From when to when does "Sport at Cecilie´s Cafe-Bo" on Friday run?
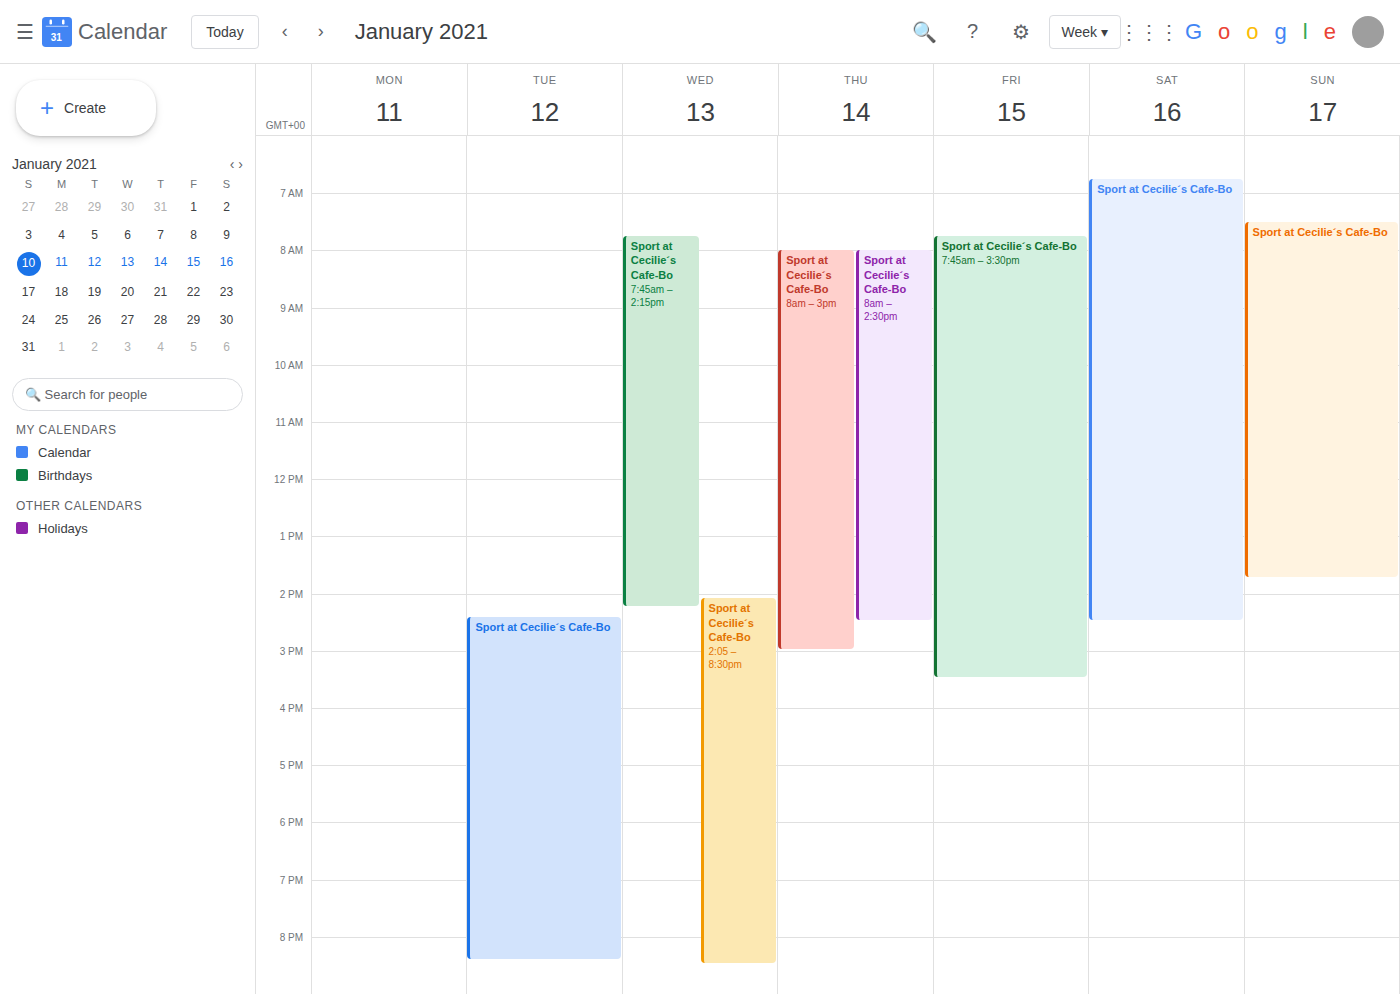
7:45 AM to 3:30 PM